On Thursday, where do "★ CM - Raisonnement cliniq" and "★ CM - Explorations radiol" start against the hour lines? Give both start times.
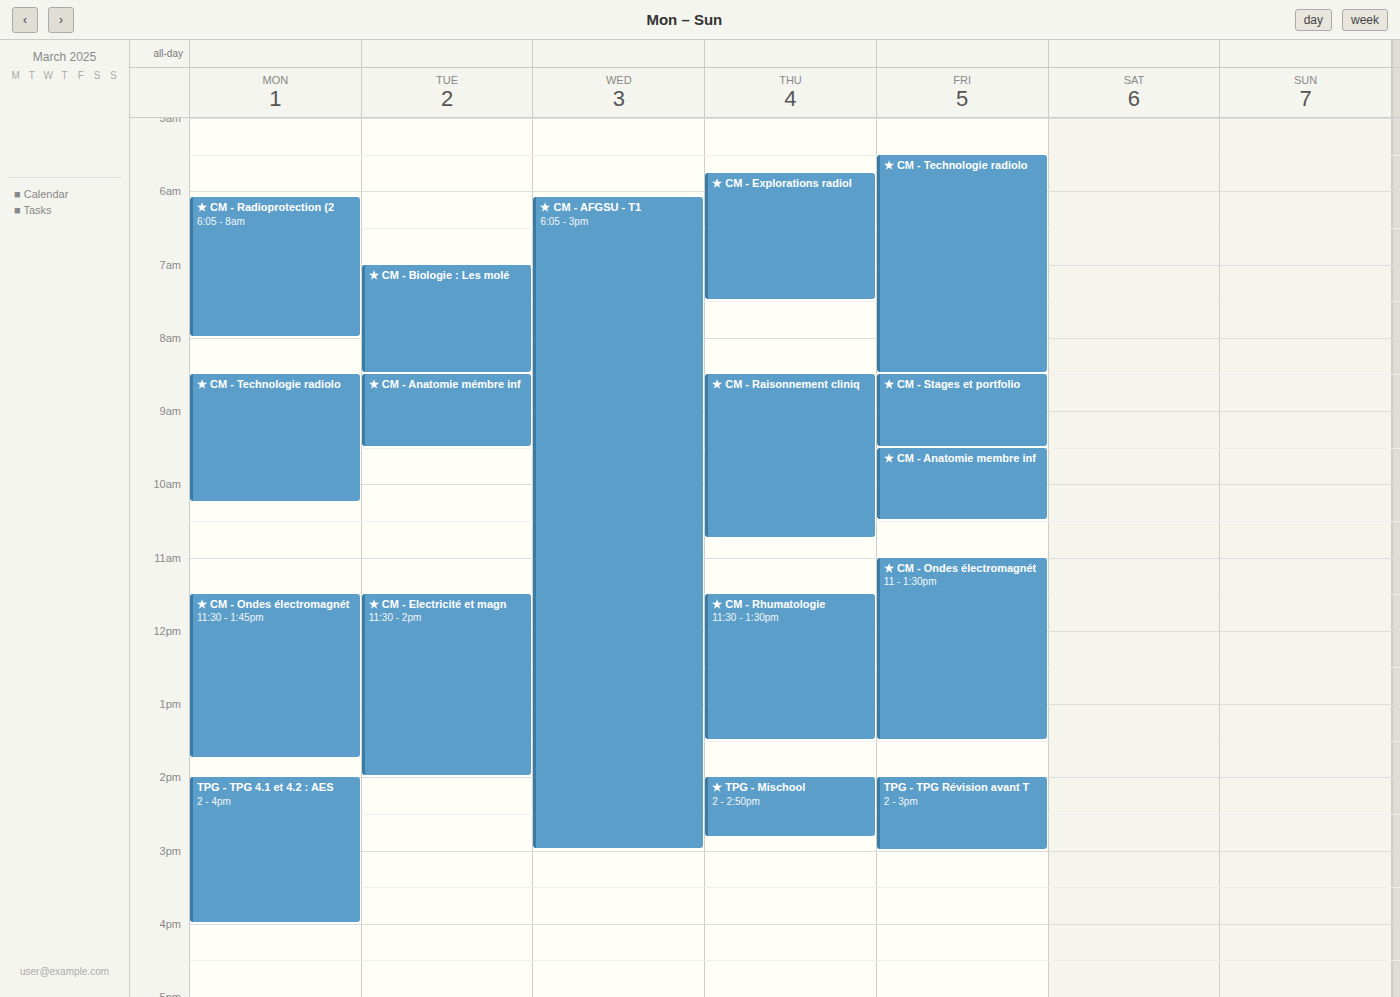
"★ CM - Raisonnement cliniq": 8:30 AM, halfway between the 8 AM and 9 AM lines. "★ CM - Explorations radiol": 5:45 AM, neither: three quarters of the way from the 5 AM line to the 6 AM line.